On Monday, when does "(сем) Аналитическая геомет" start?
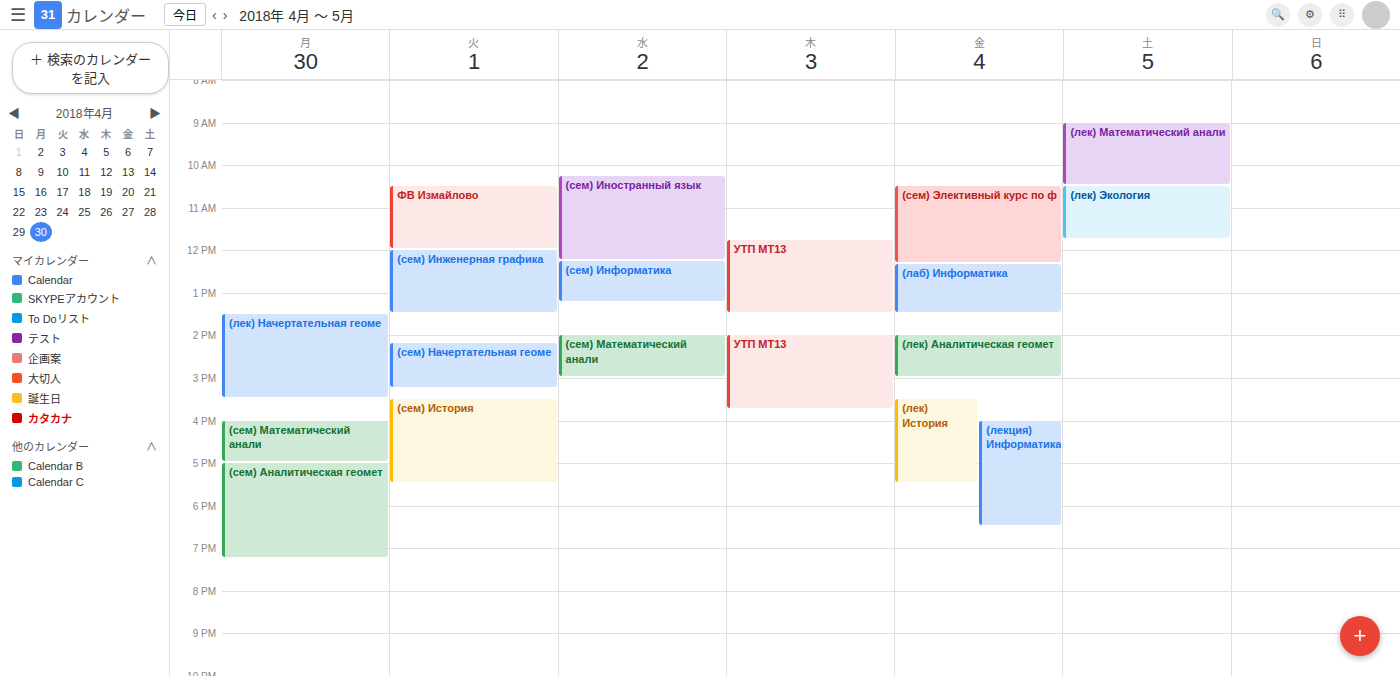
5:00 PM